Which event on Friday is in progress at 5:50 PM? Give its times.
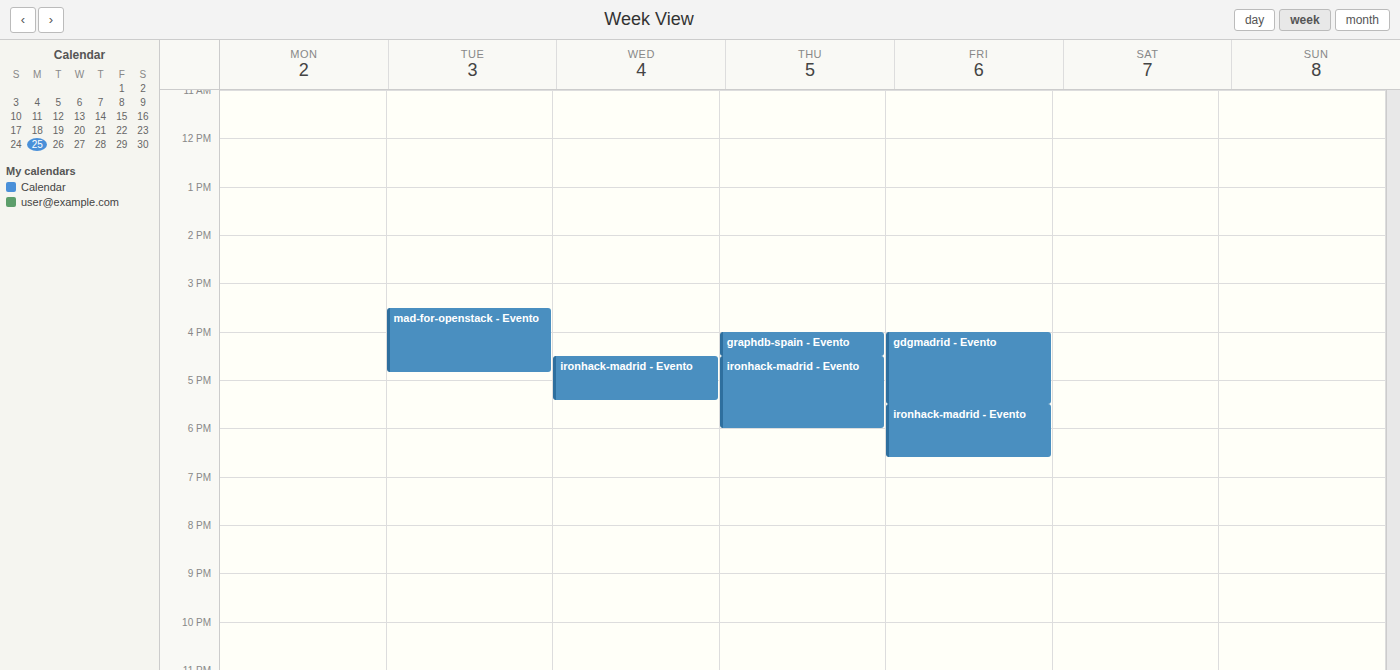
"ironhack-madrid - Evento", 5:30 PM to 6:35 PM